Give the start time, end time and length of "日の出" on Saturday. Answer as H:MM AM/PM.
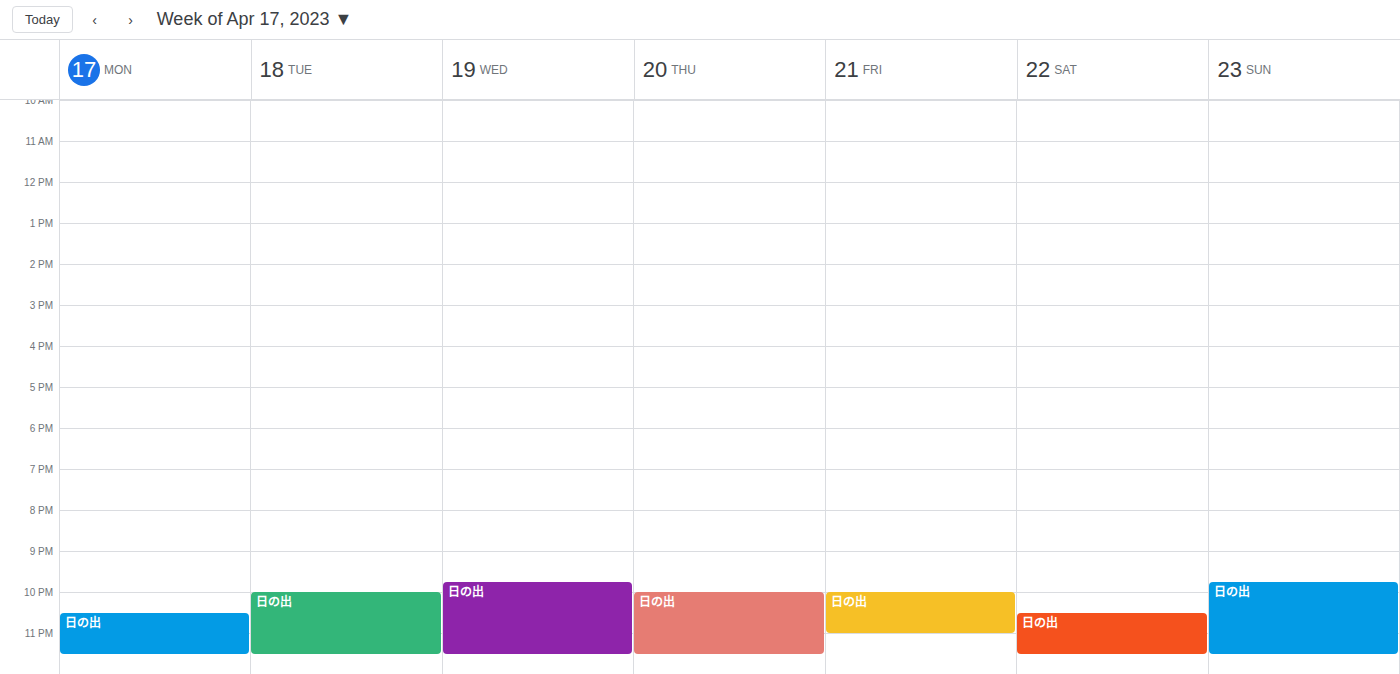
10:30 PM to 11:30 PM, 1 hour